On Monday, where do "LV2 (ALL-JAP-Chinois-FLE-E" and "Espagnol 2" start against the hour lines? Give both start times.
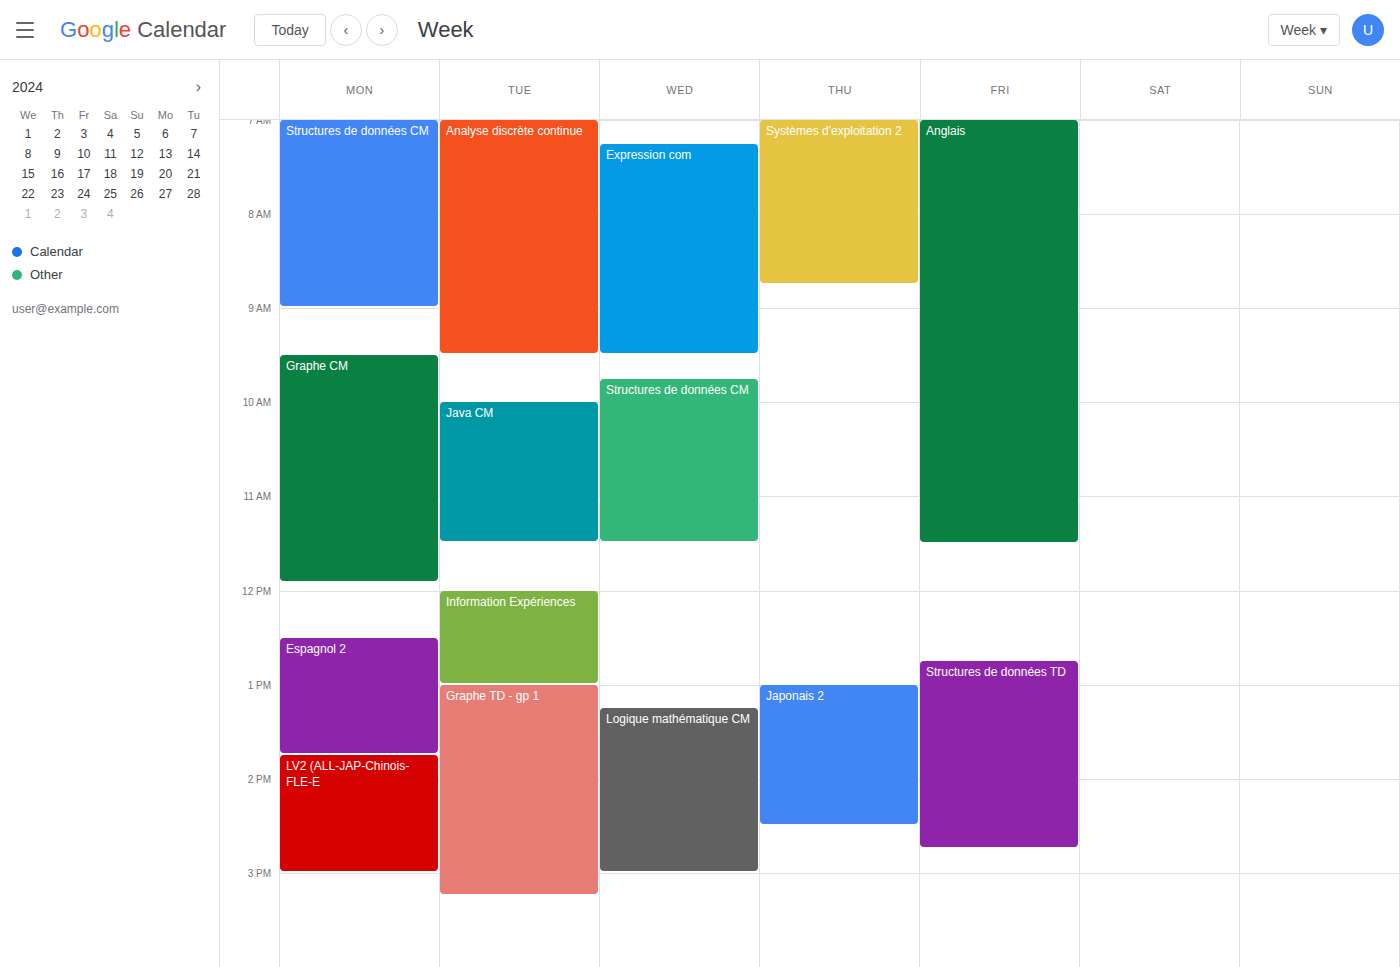
"LV2 (ALL-JAP-Chinois-FLE-E": 13:45, neither: three quarters of the way from the 13:00 line to the 14:00 line. "Espagnol 2": 12:30, halfway between the 12:00 and 13:00 lines.